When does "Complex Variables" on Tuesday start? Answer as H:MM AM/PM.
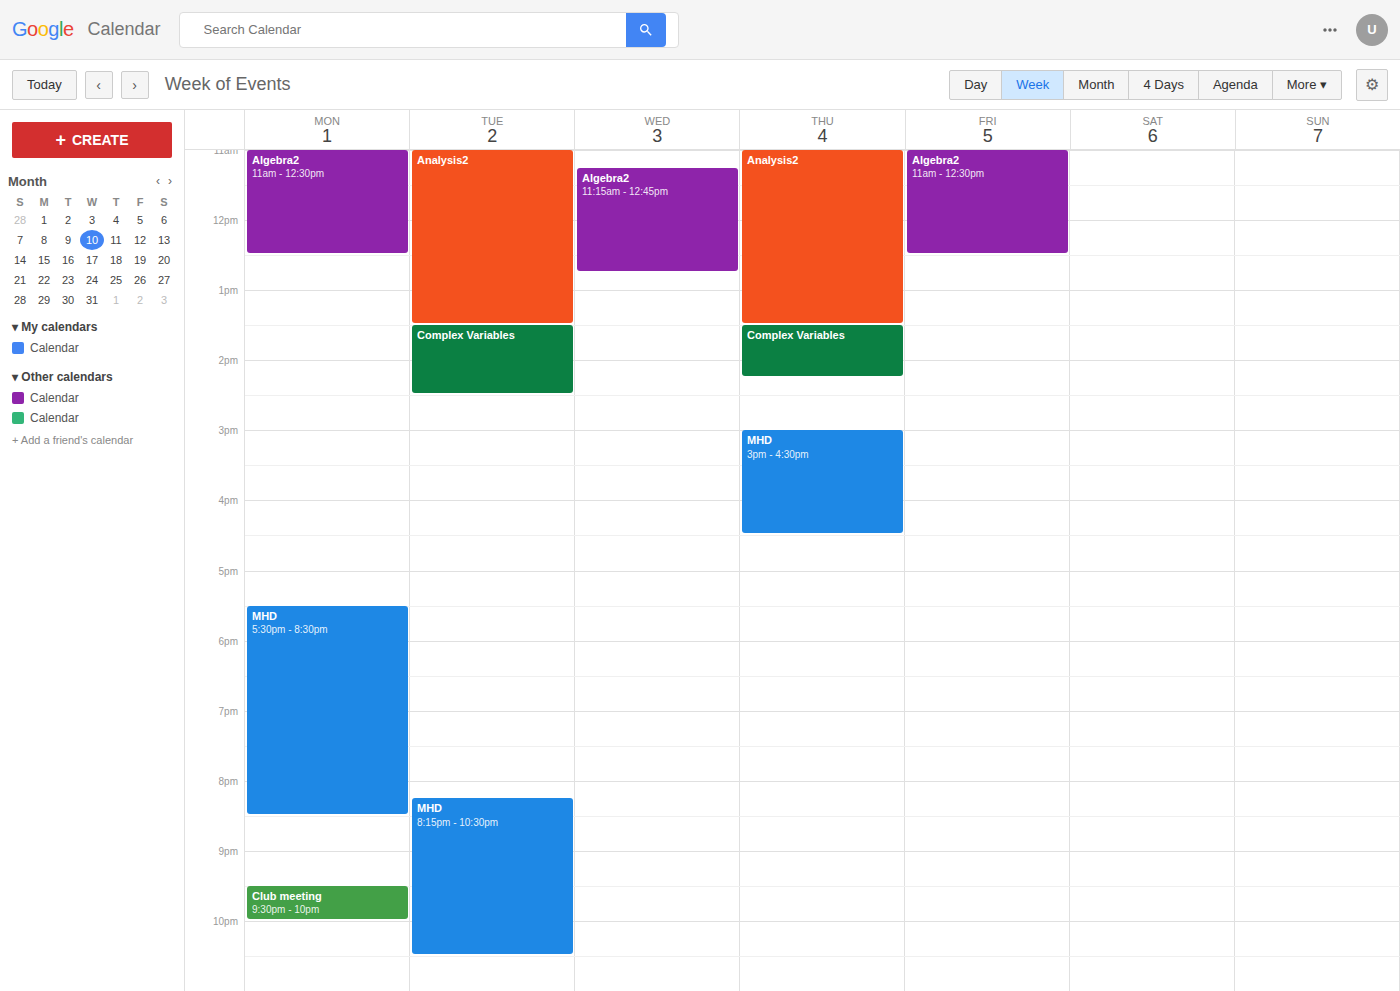
1:30 PM